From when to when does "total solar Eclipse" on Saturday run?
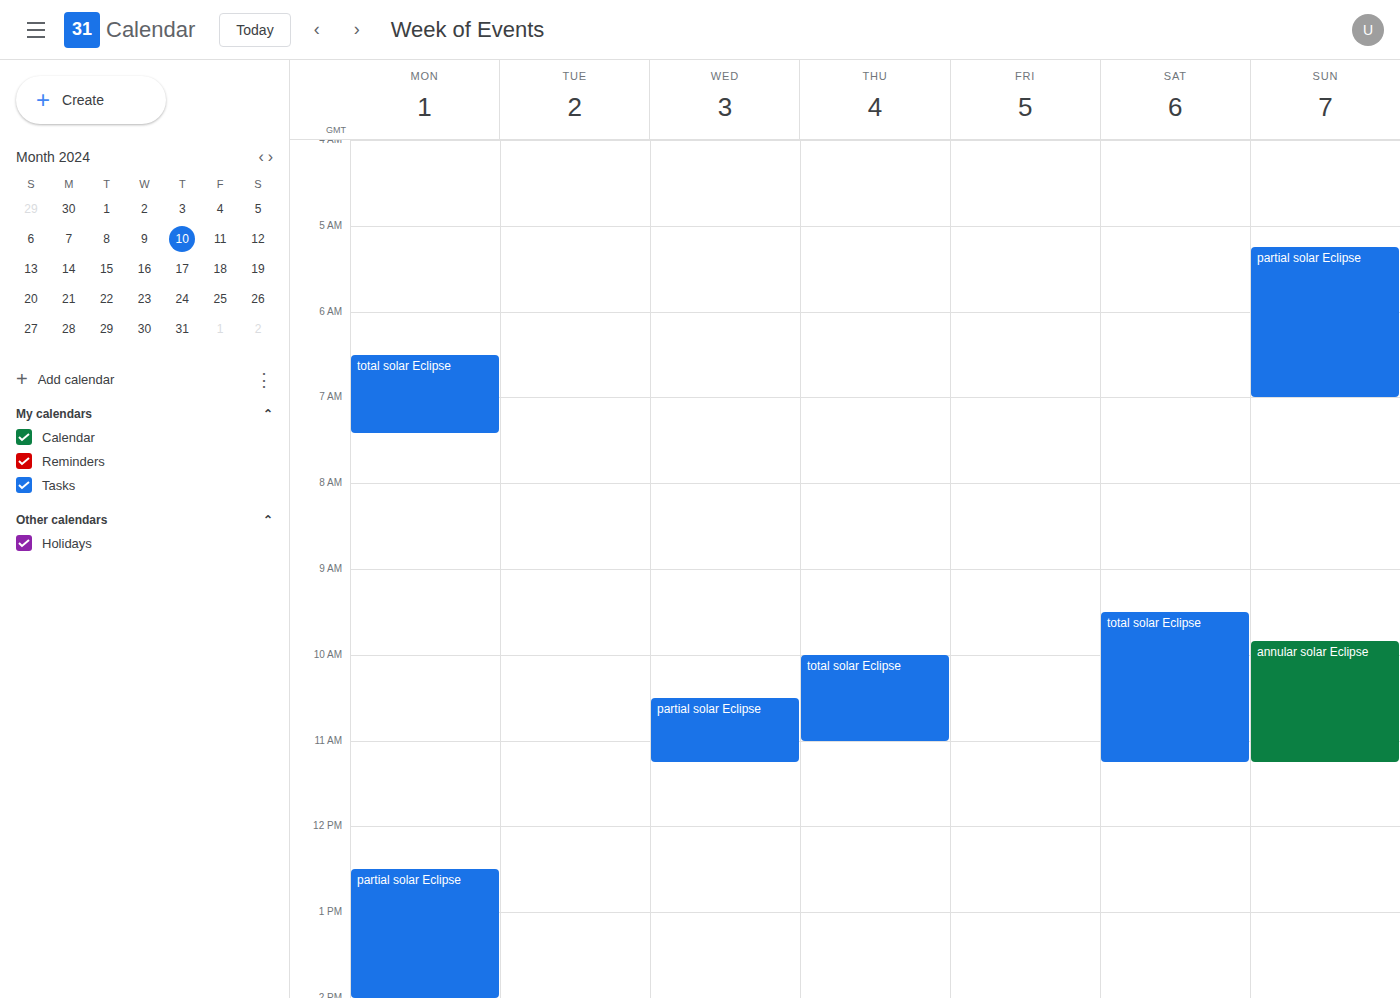
09:30 to 11:15